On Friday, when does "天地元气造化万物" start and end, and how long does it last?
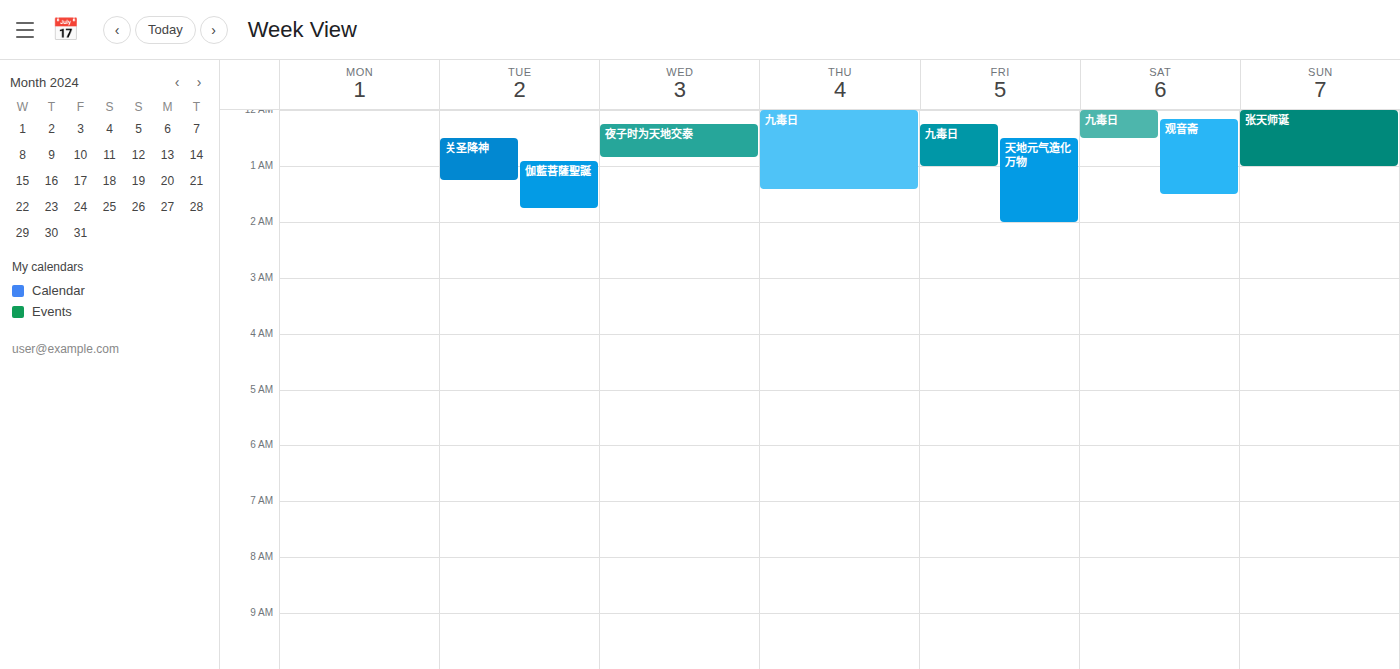
12:30 AM to 2:00 AM, 1 hour 30 minutes